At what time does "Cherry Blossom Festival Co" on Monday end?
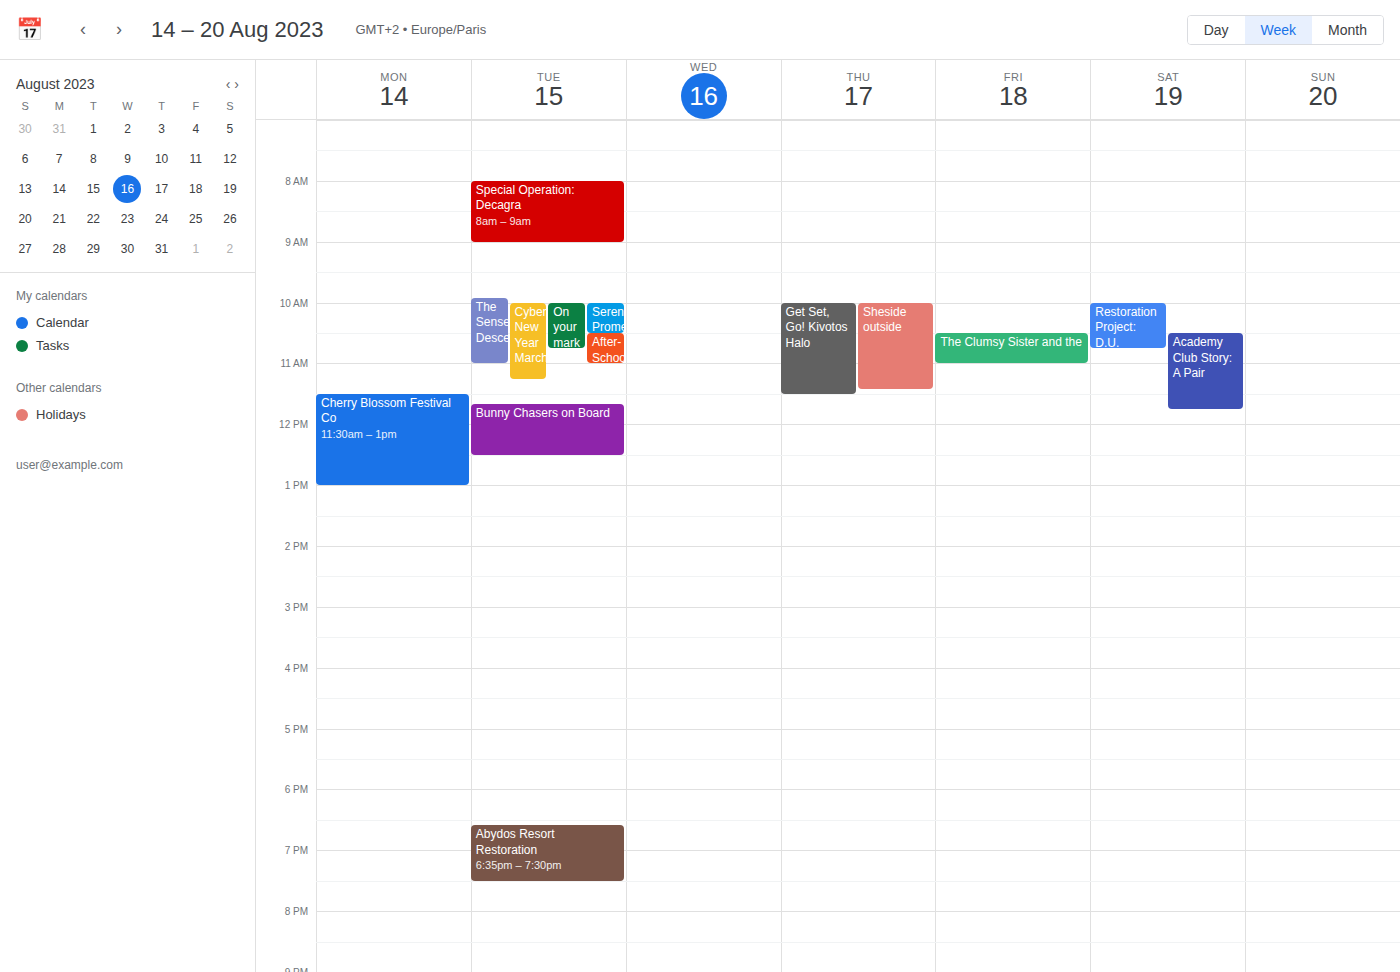
1:00 PM